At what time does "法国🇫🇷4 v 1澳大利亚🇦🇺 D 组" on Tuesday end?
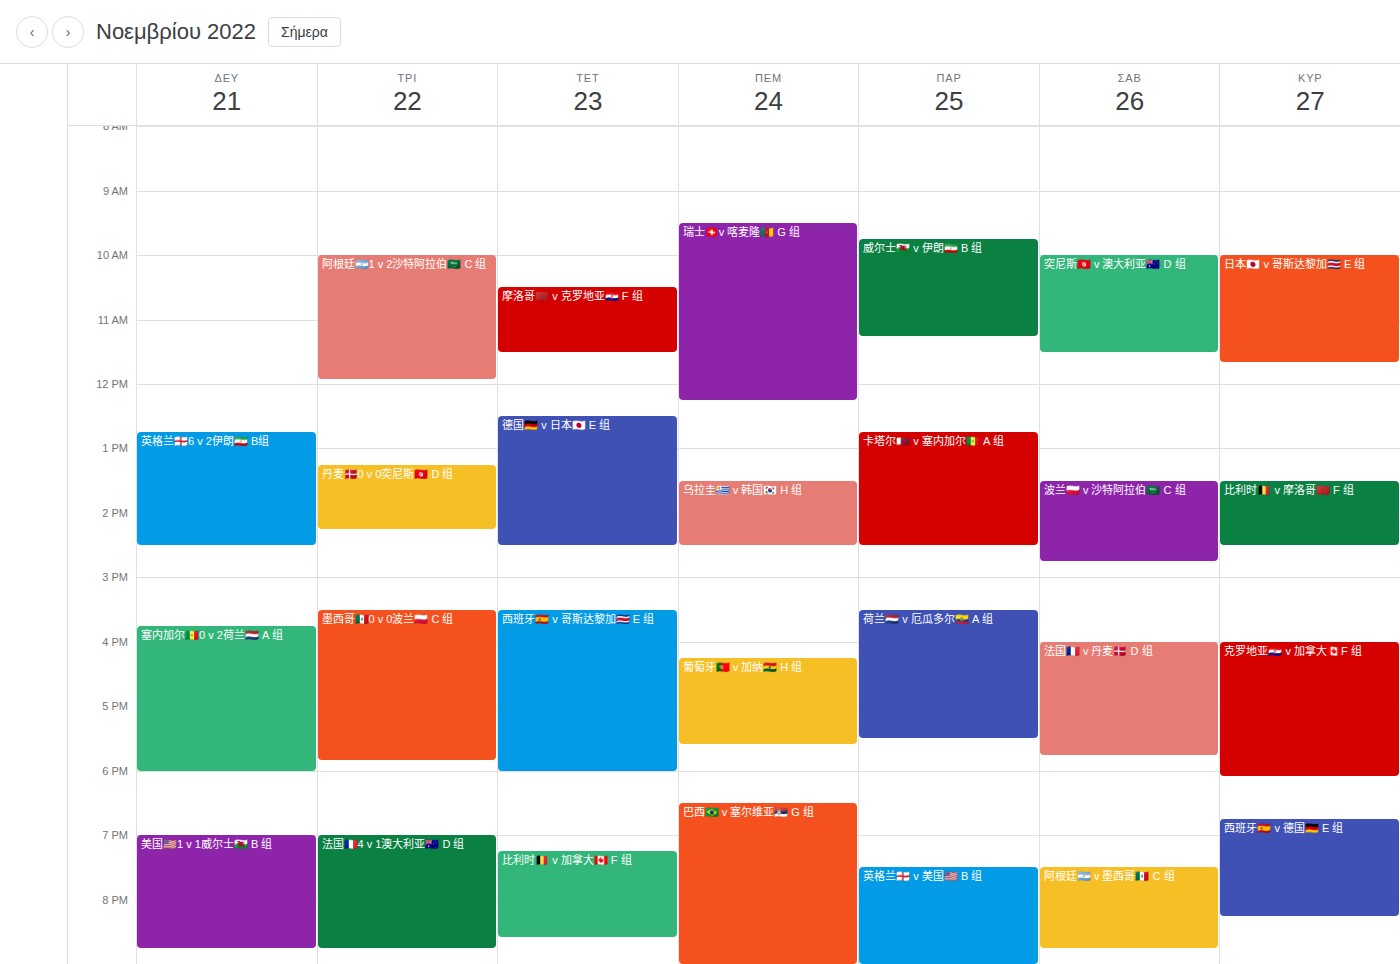
8:45 PM